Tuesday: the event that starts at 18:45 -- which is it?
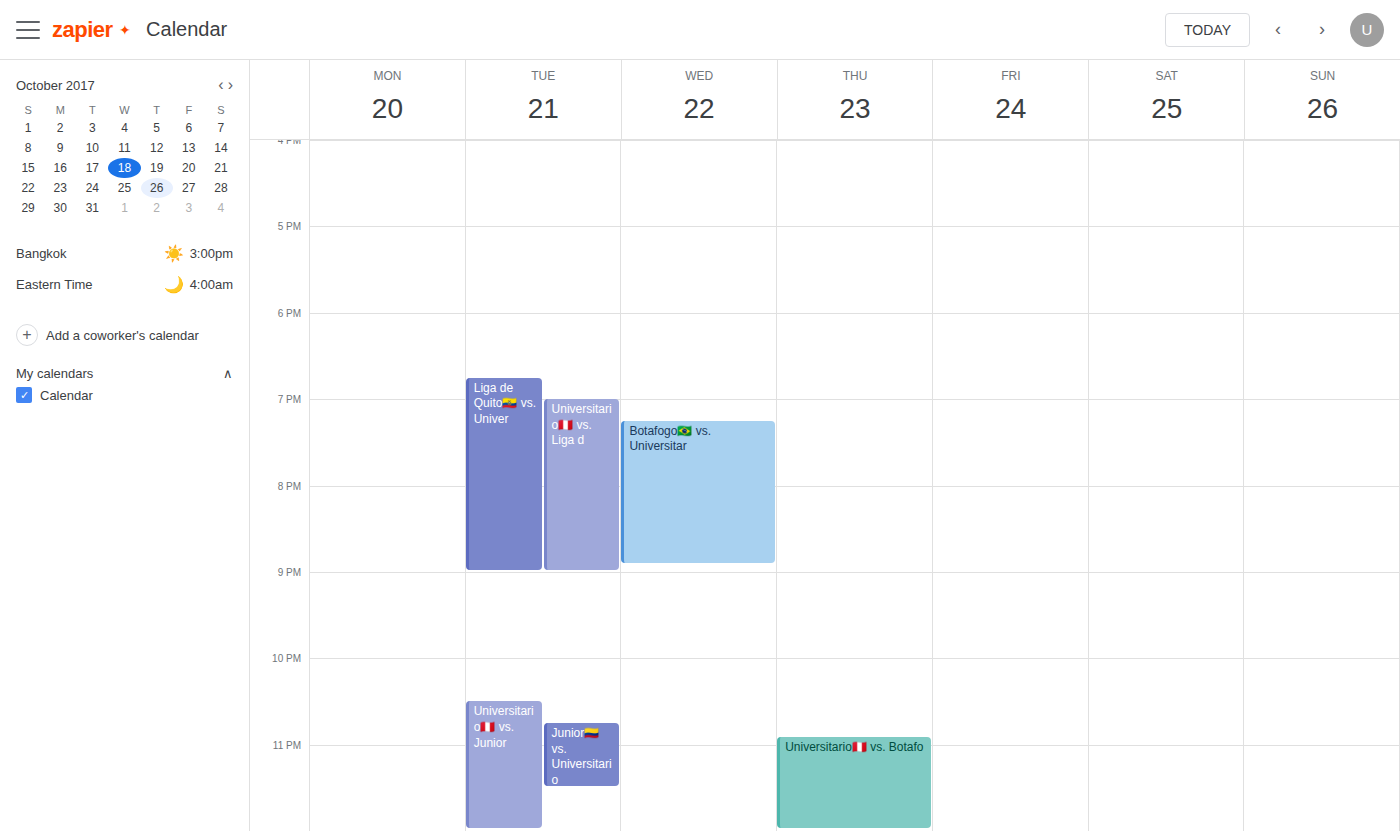
"Liga de Quito🇪🇨 vs. Univer"